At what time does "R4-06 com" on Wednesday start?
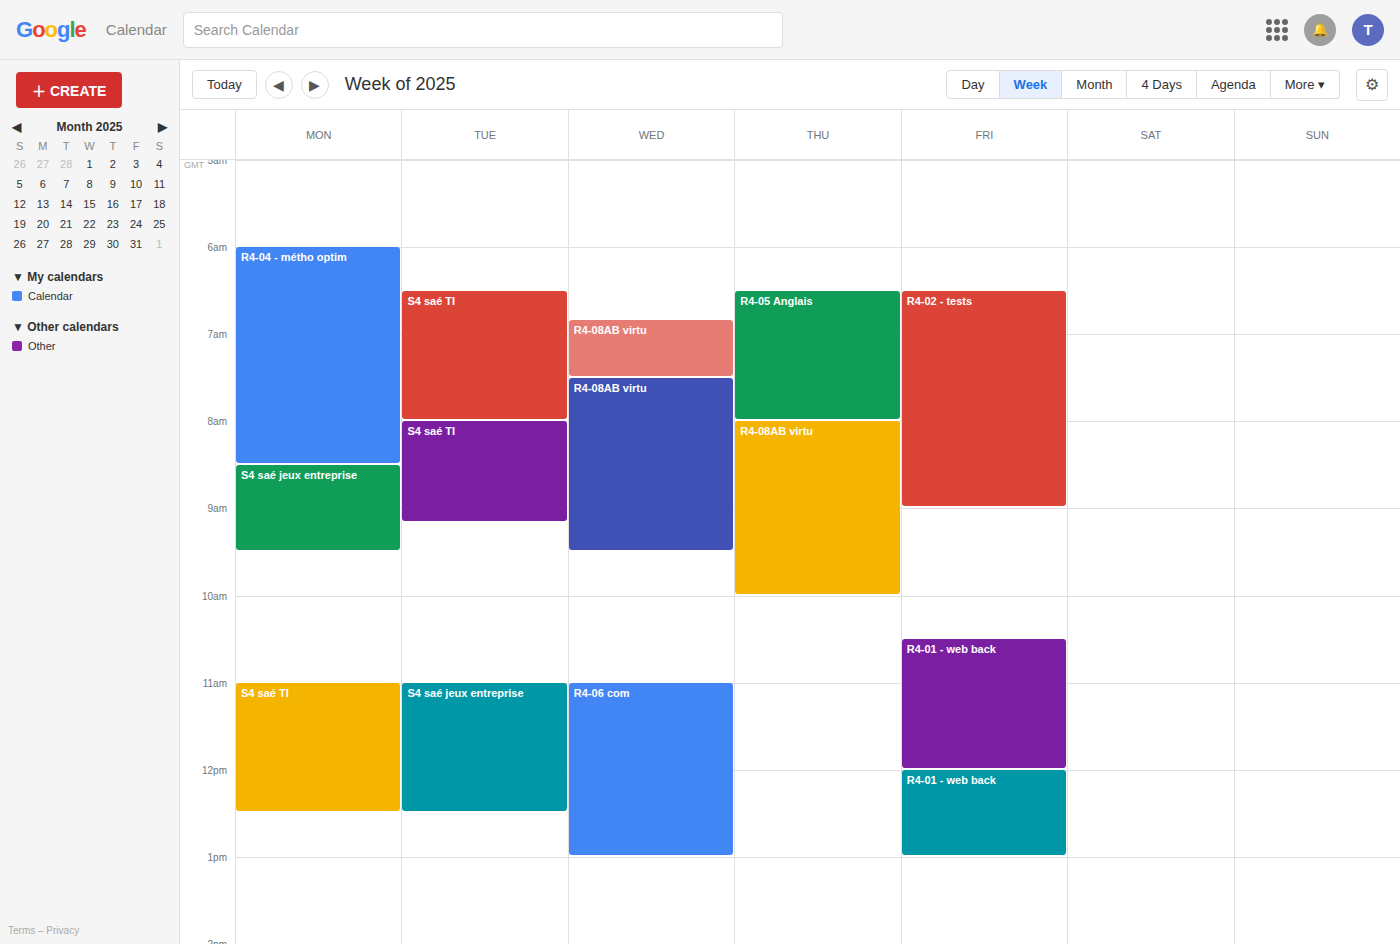
11:00 AM